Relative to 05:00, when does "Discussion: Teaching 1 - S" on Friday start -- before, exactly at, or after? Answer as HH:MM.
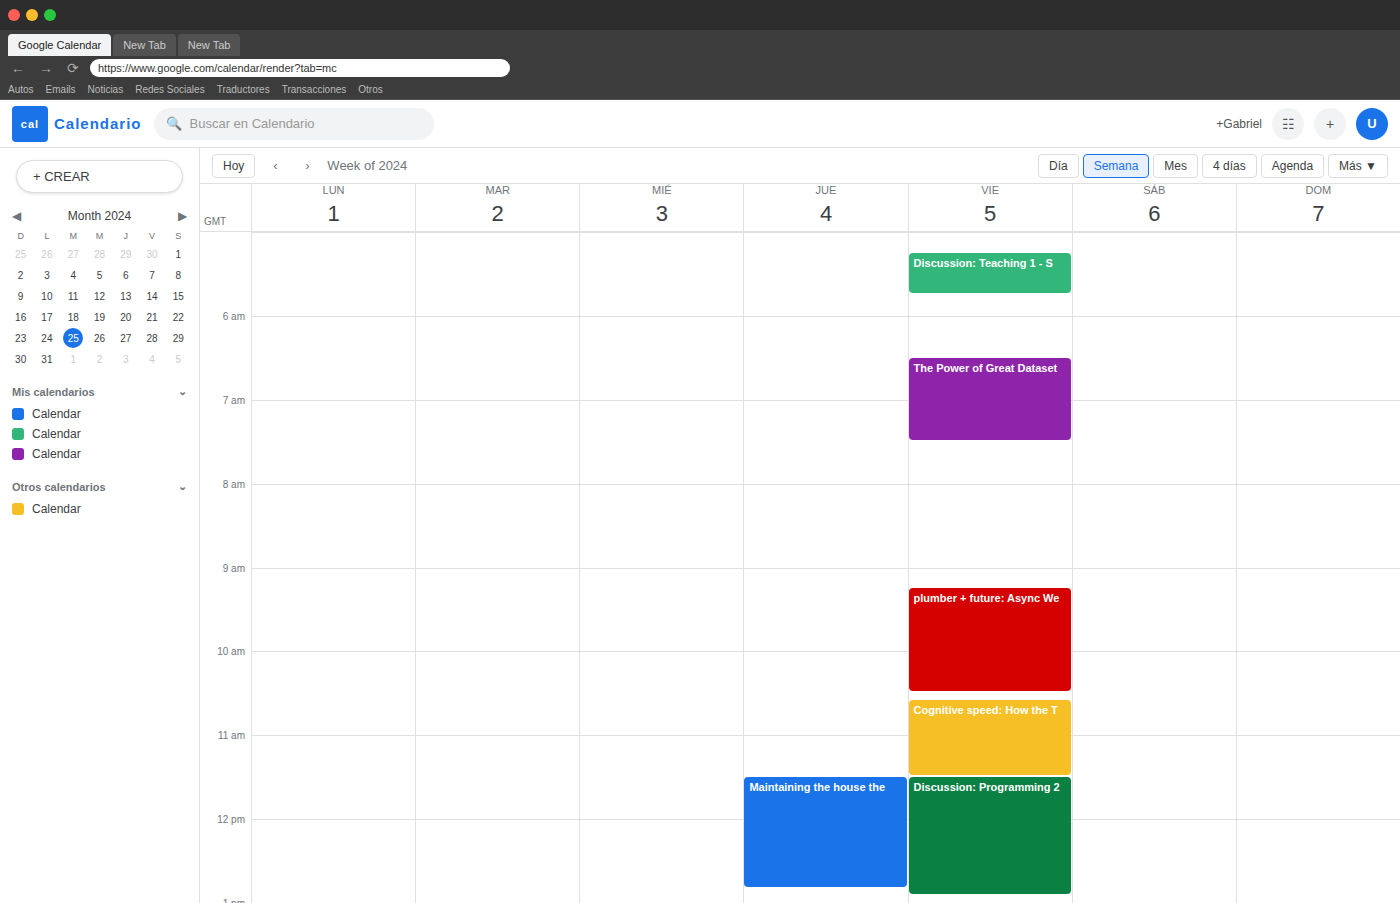
05:15 -- after 05:00, 15 minutes below the 05:00 line.